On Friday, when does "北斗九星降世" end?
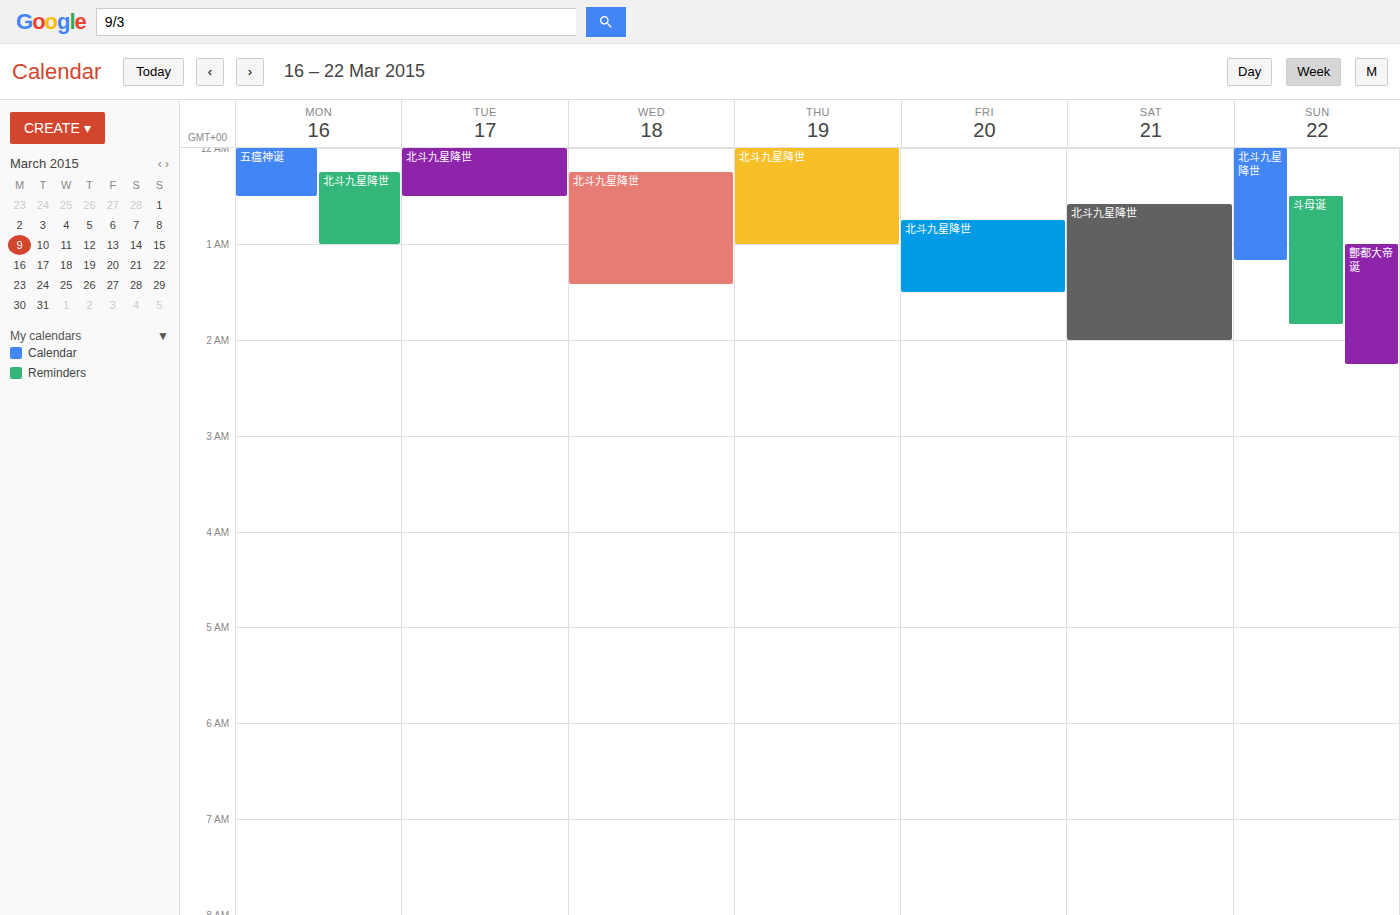
01:30